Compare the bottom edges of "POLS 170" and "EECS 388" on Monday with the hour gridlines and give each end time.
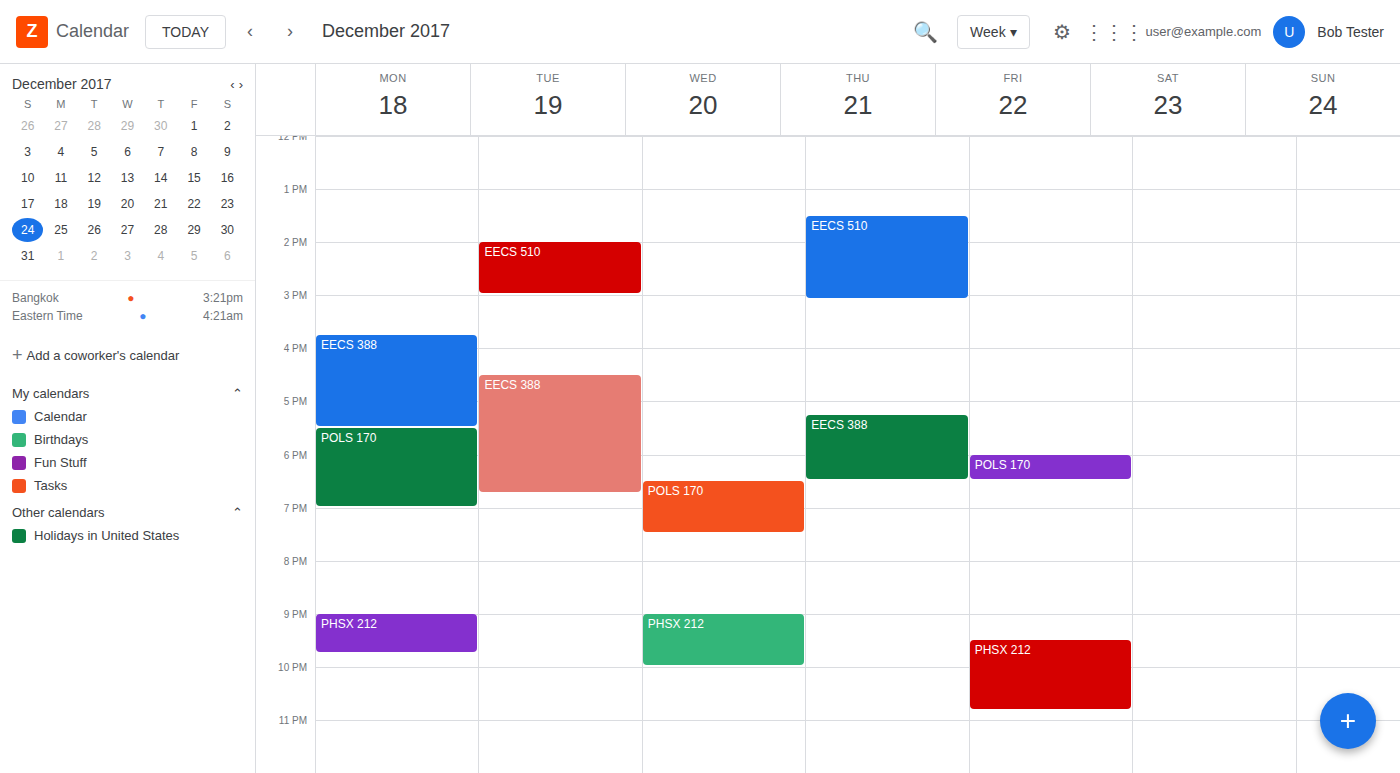
"POLS 170": 7:00 PM, exactly on the 7 PM line. "EECS 388": 5:30 PM, halfway between the 5 PM and 6 PM lines.